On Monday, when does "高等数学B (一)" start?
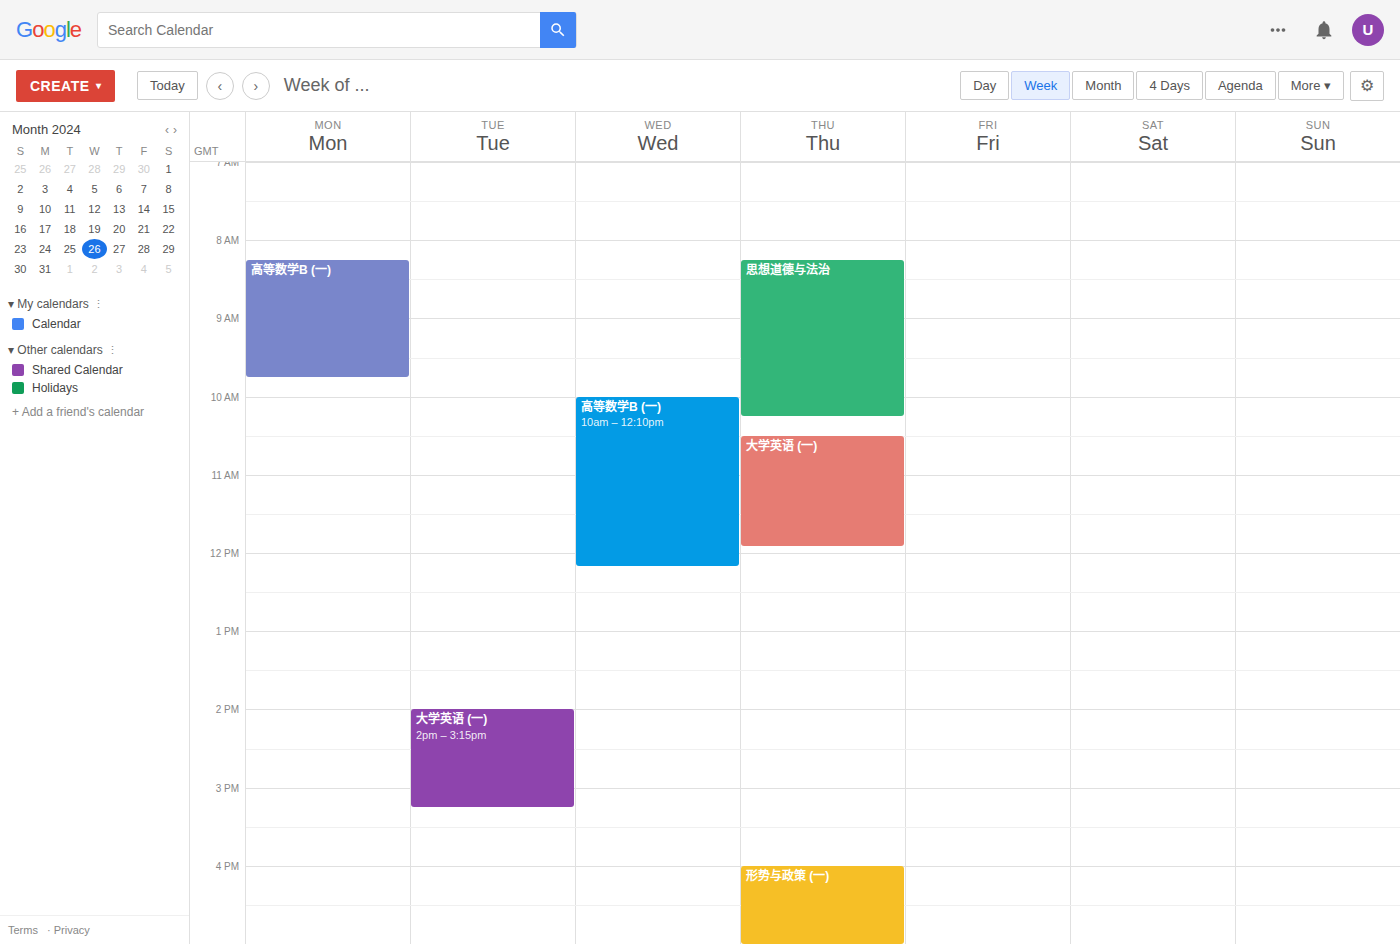
8:15 AM